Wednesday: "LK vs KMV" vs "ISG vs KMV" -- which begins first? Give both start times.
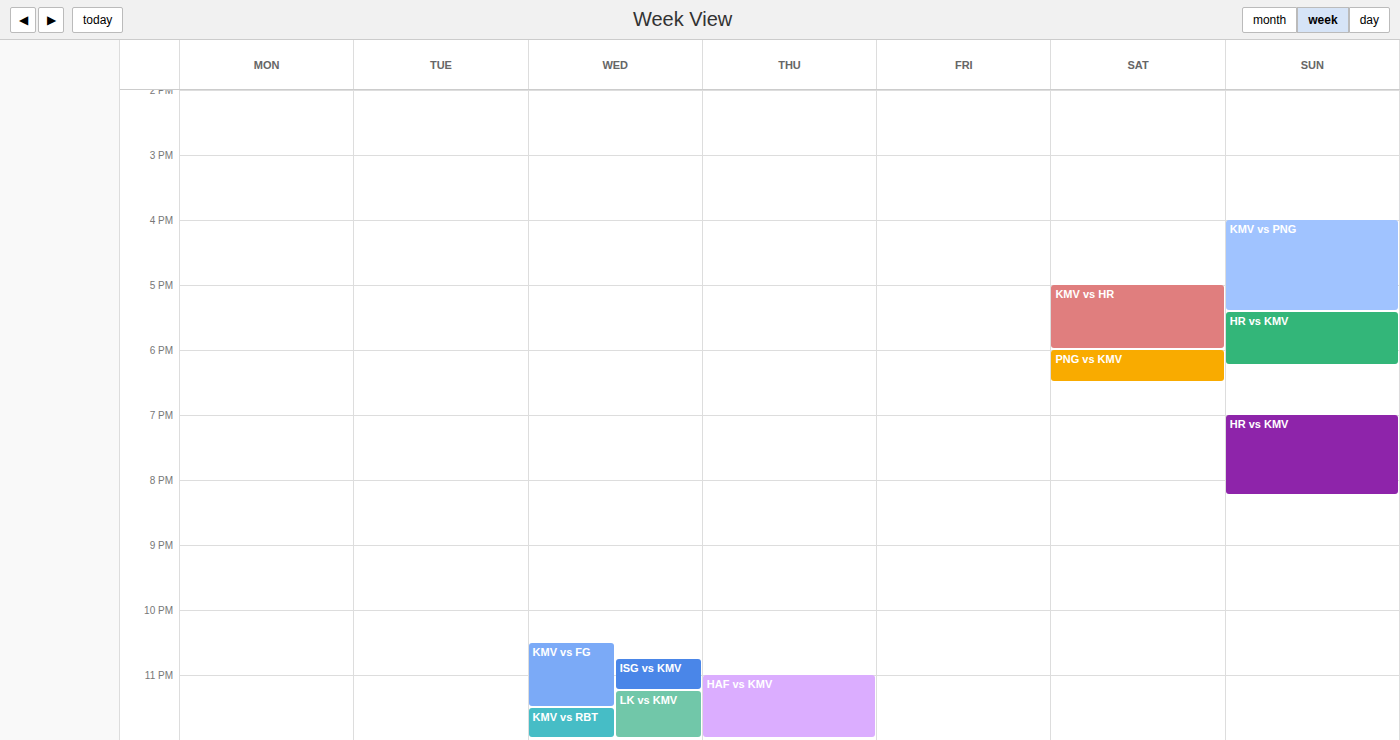
"ISG vs KMV" 10:45 PM; "LK vs KMV" 11:15 PM.